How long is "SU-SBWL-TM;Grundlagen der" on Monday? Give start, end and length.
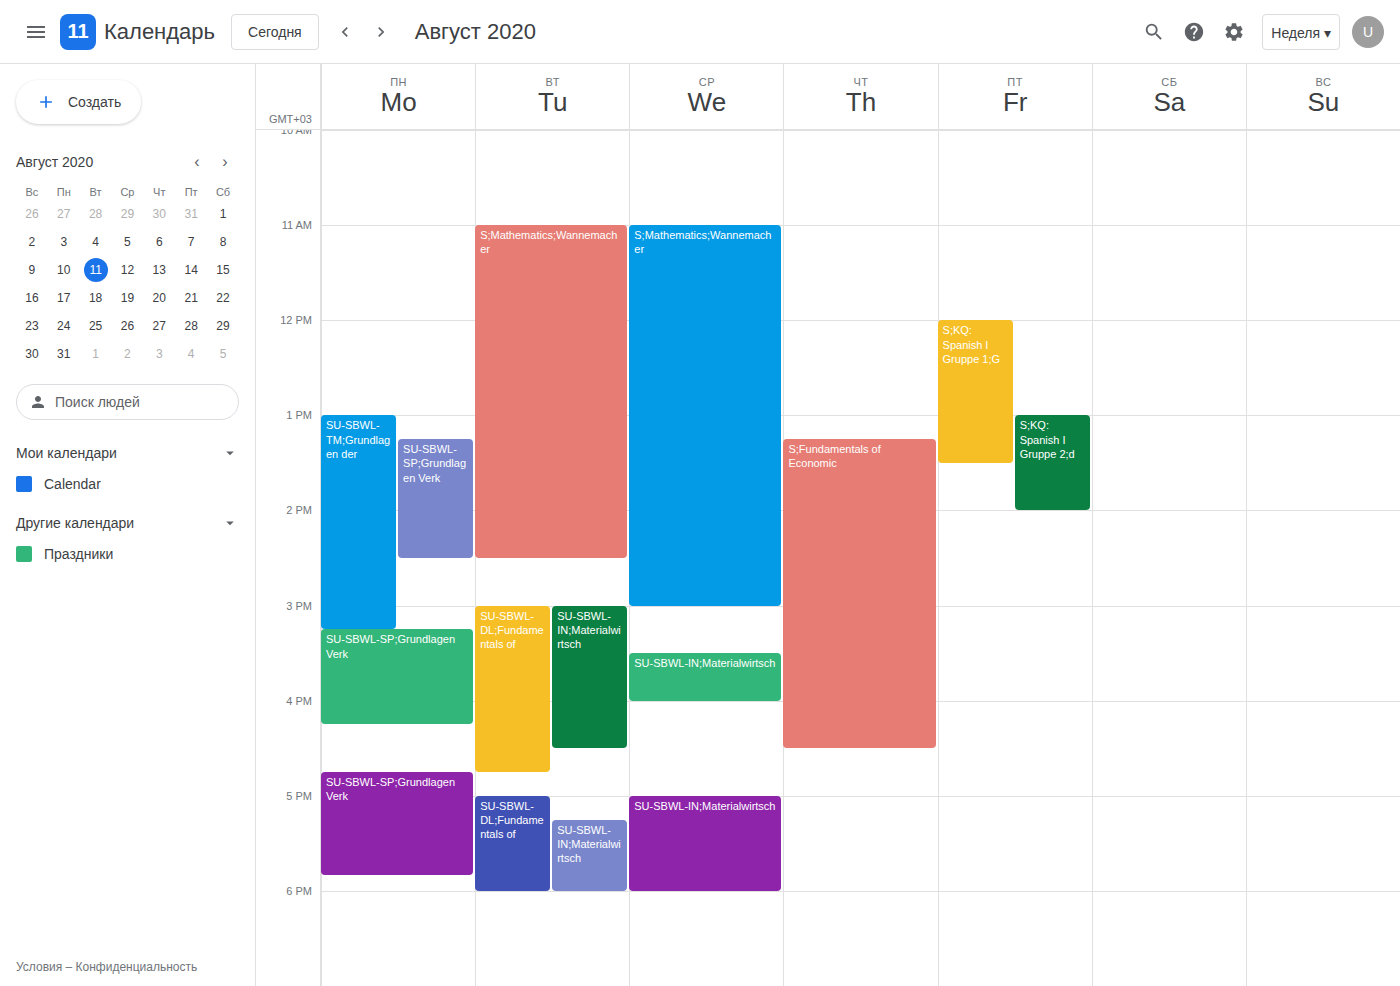
1:00 PM to 3:15 PM, 2 hours 15 minutes